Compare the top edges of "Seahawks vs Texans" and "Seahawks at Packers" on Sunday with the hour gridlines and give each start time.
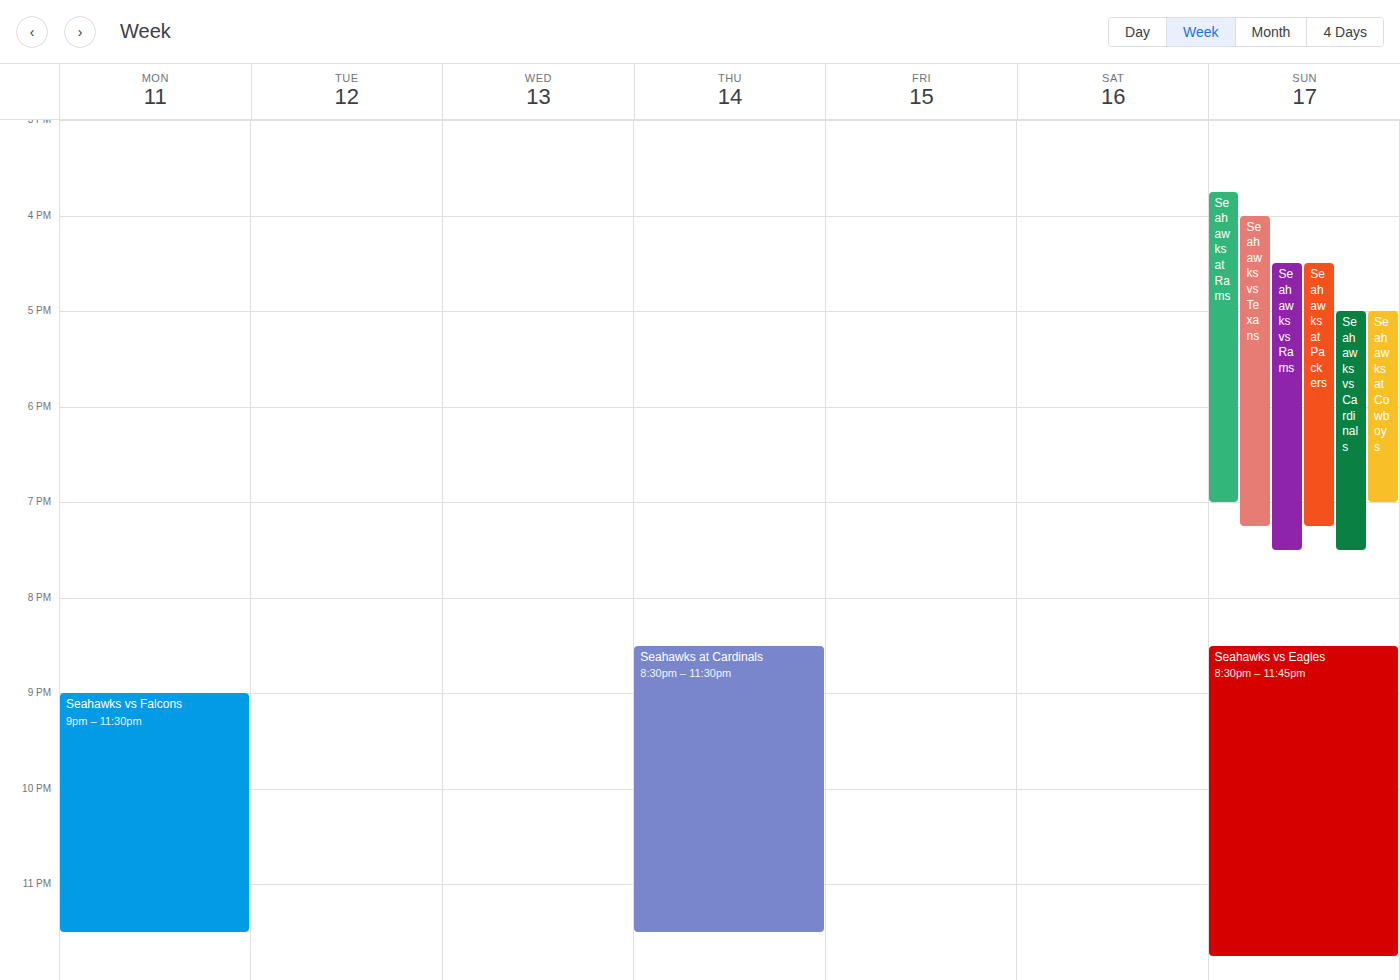
"Seahawks vs Texans": 4:00 PM, exactly on the 4 PM line. "Seahawks at Packers": 4:30 PM, halfway between the 4 PM and 5 PM lines.